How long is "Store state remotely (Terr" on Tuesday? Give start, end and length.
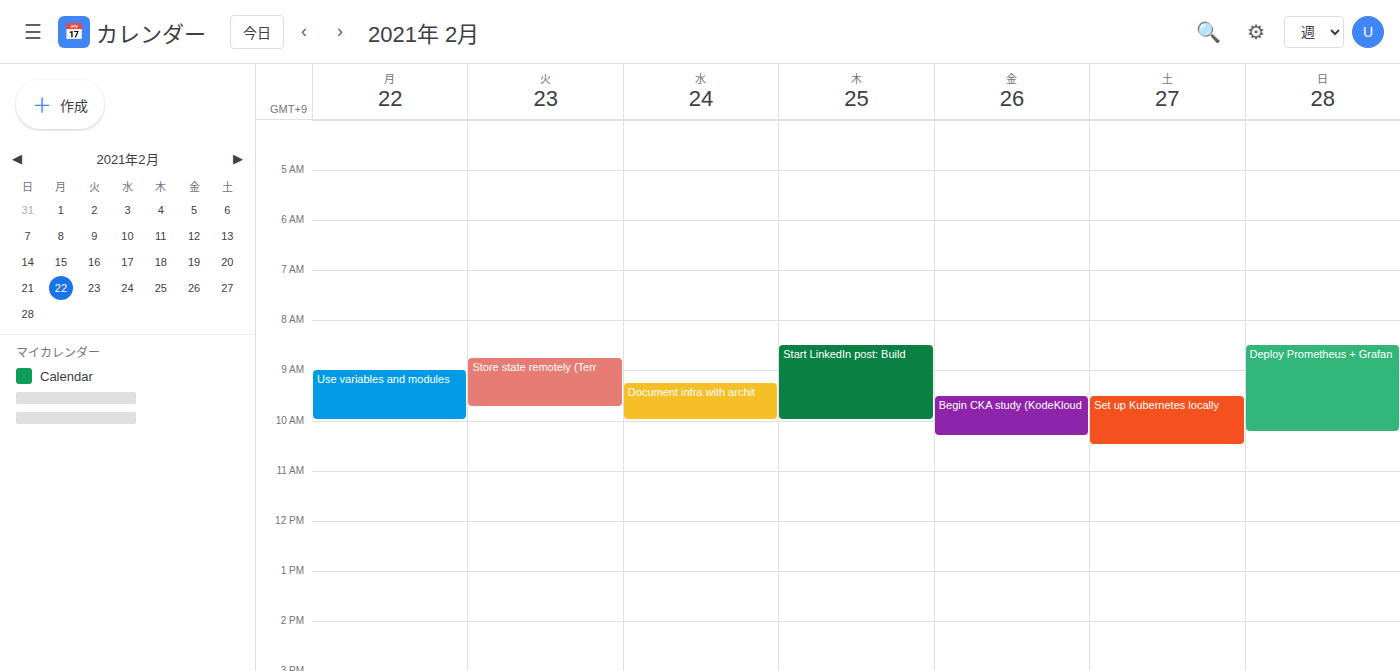
08:45 to 09:45, 1 hour